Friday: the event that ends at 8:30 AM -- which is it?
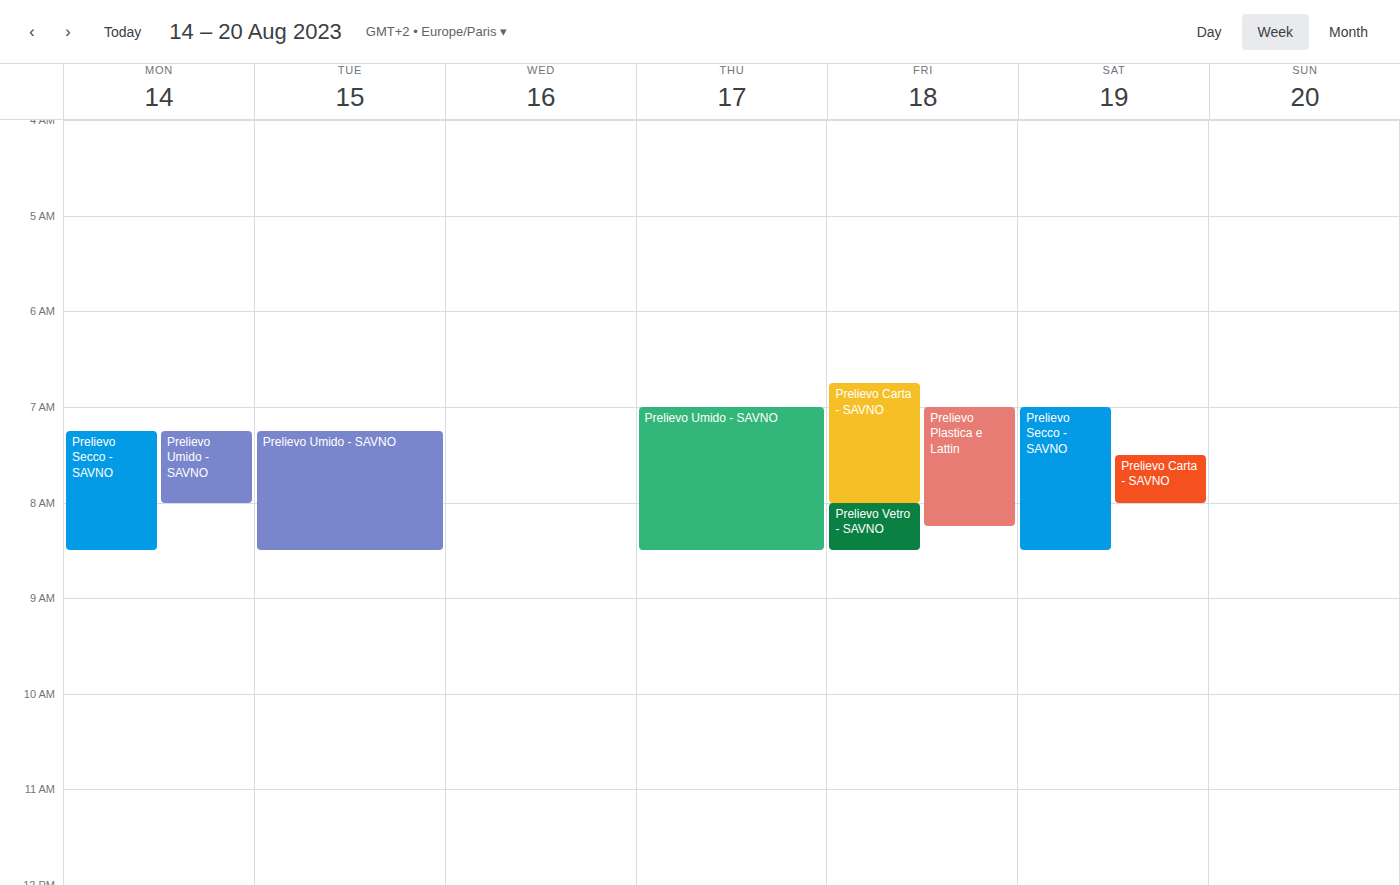
"Prelievo Vetro - SAVNO"